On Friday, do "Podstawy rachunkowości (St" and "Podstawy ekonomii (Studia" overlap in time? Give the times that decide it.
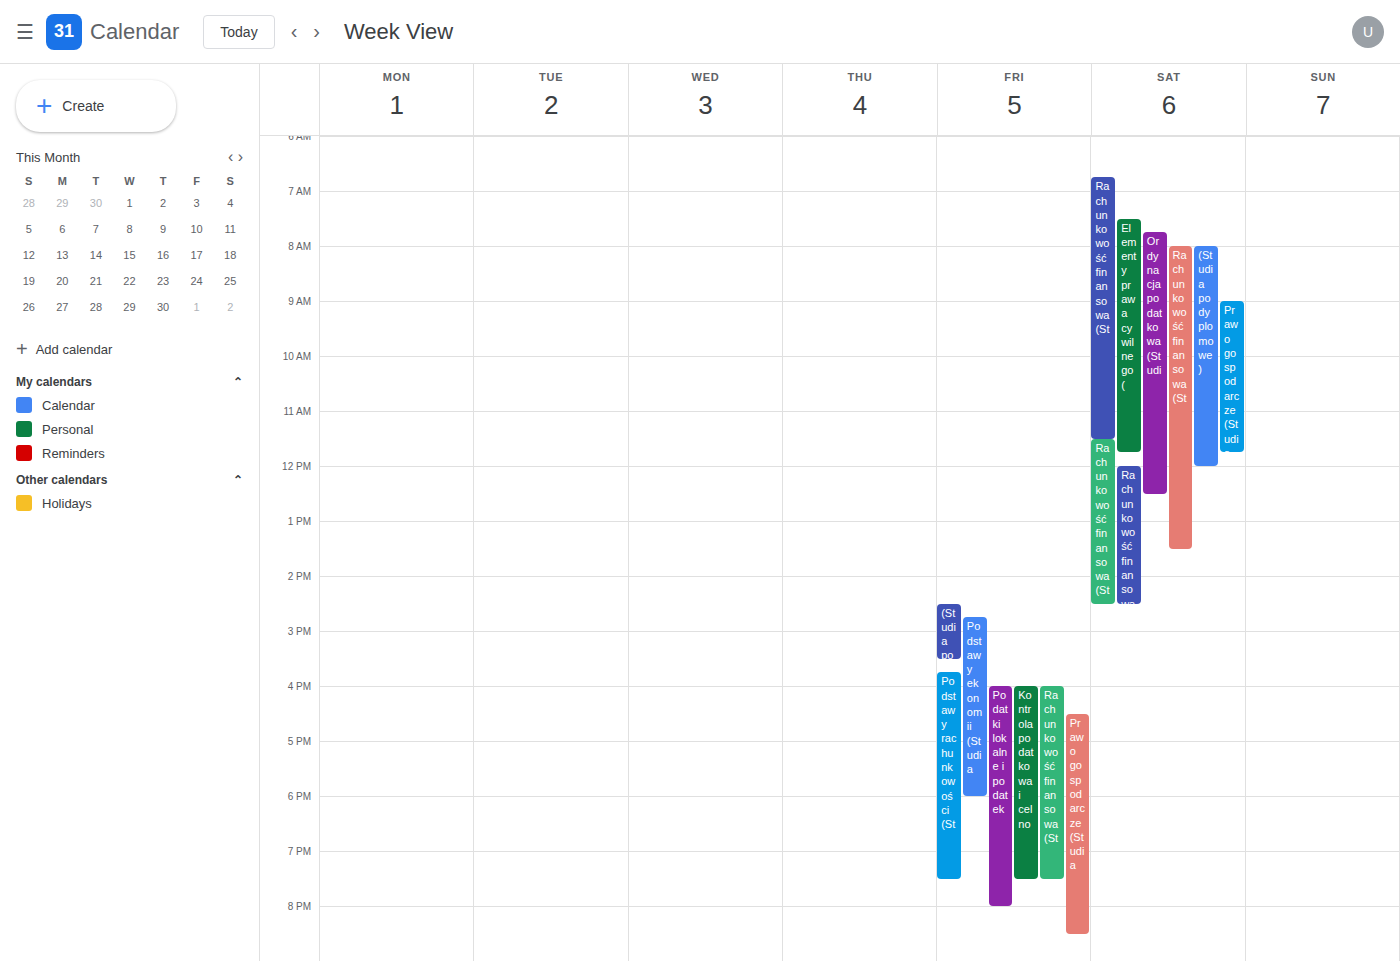
"Podstawy rachunkowości (St" starts at 15:45, before "Podstawy ekonomii (Studia" ends at 18:00 -- they overlap.